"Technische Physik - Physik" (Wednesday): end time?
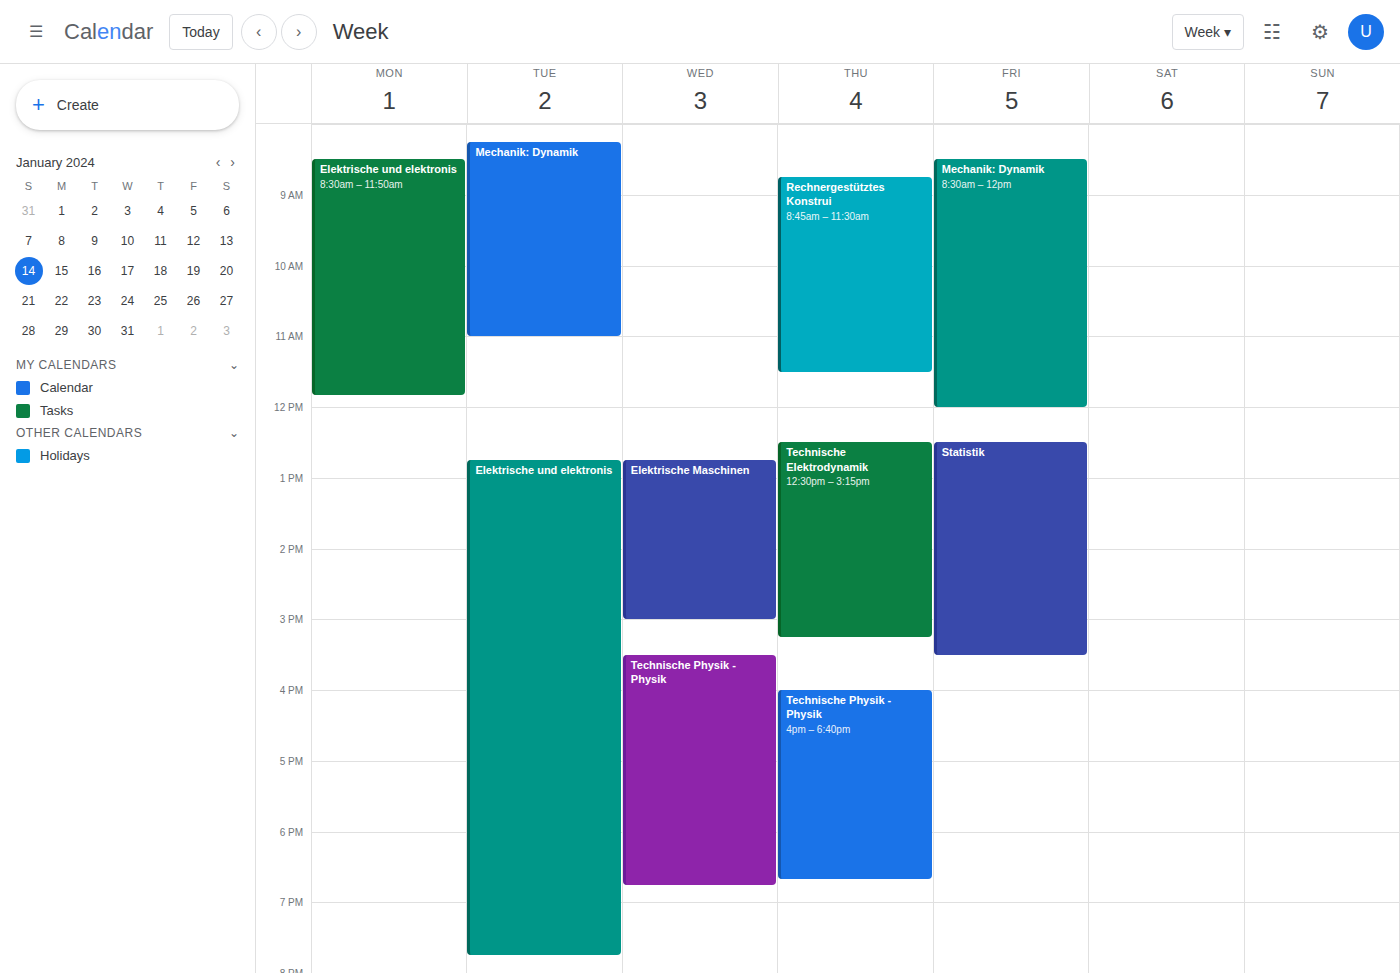
6:45 PM